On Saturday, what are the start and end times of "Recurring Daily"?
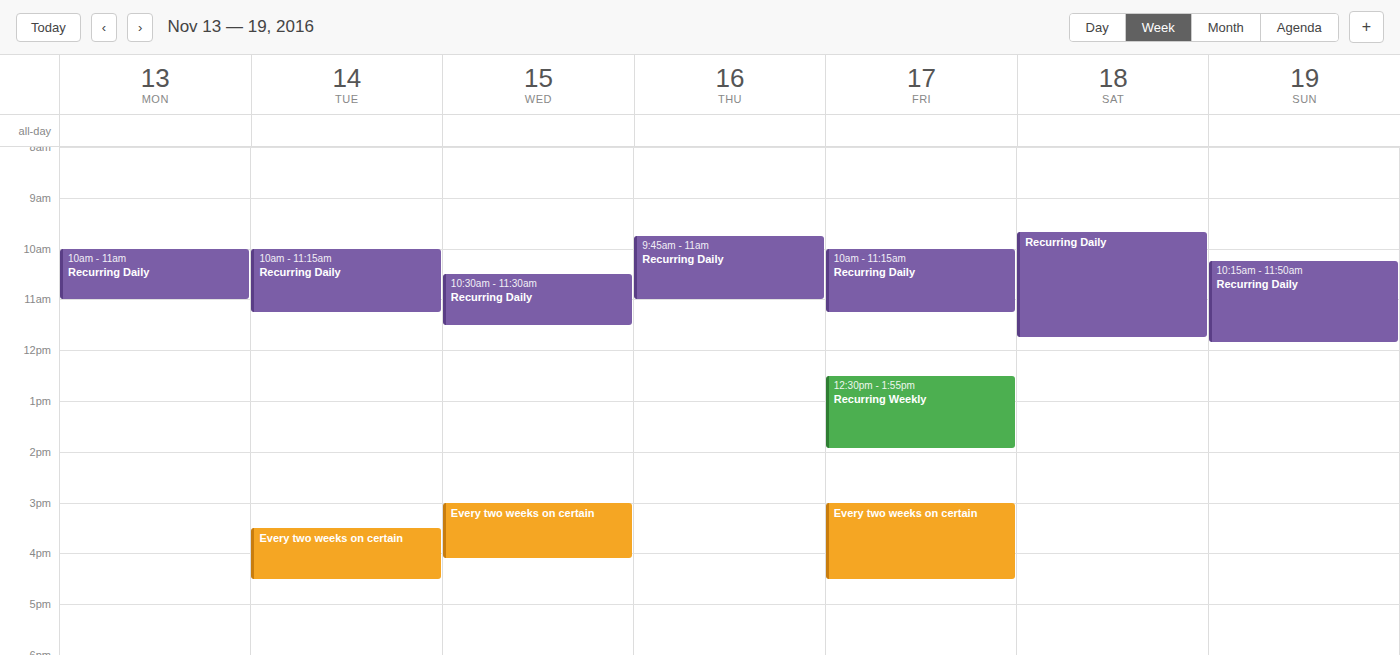
9:40 AM to 11:45 AM